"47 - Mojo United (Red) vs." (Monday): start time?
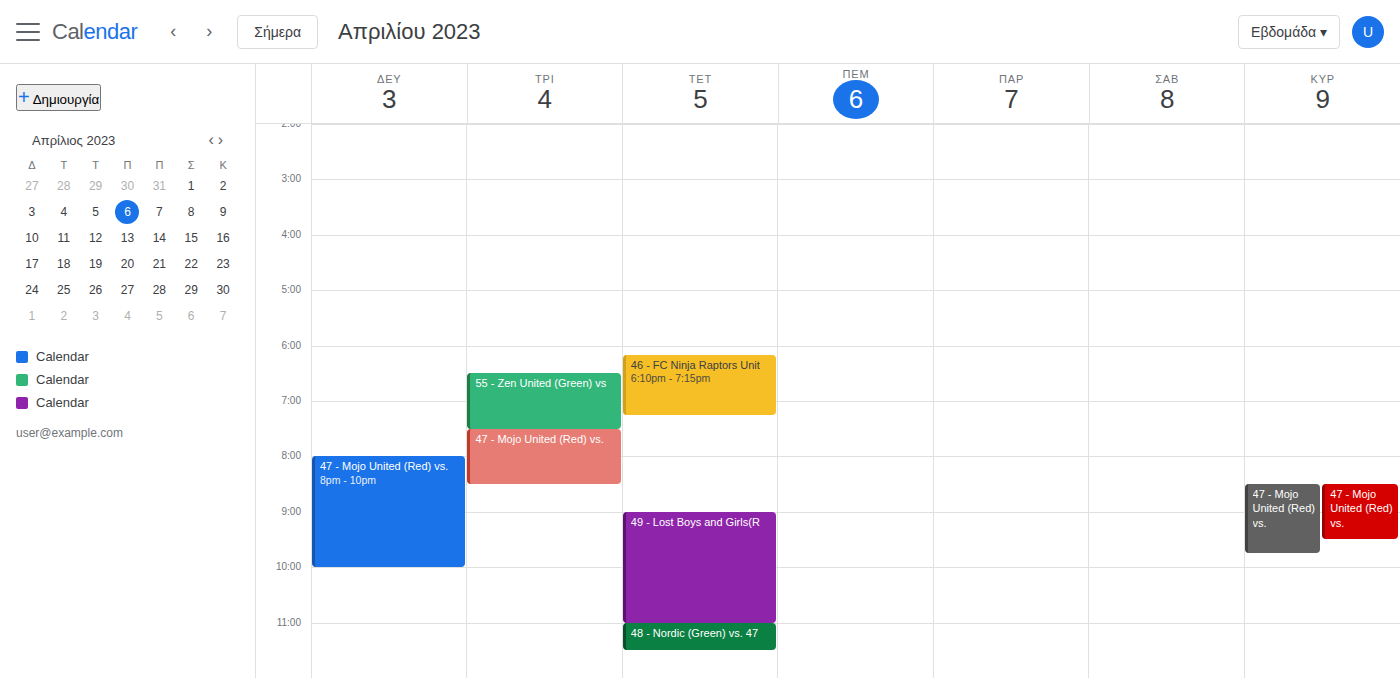
8:00 PM